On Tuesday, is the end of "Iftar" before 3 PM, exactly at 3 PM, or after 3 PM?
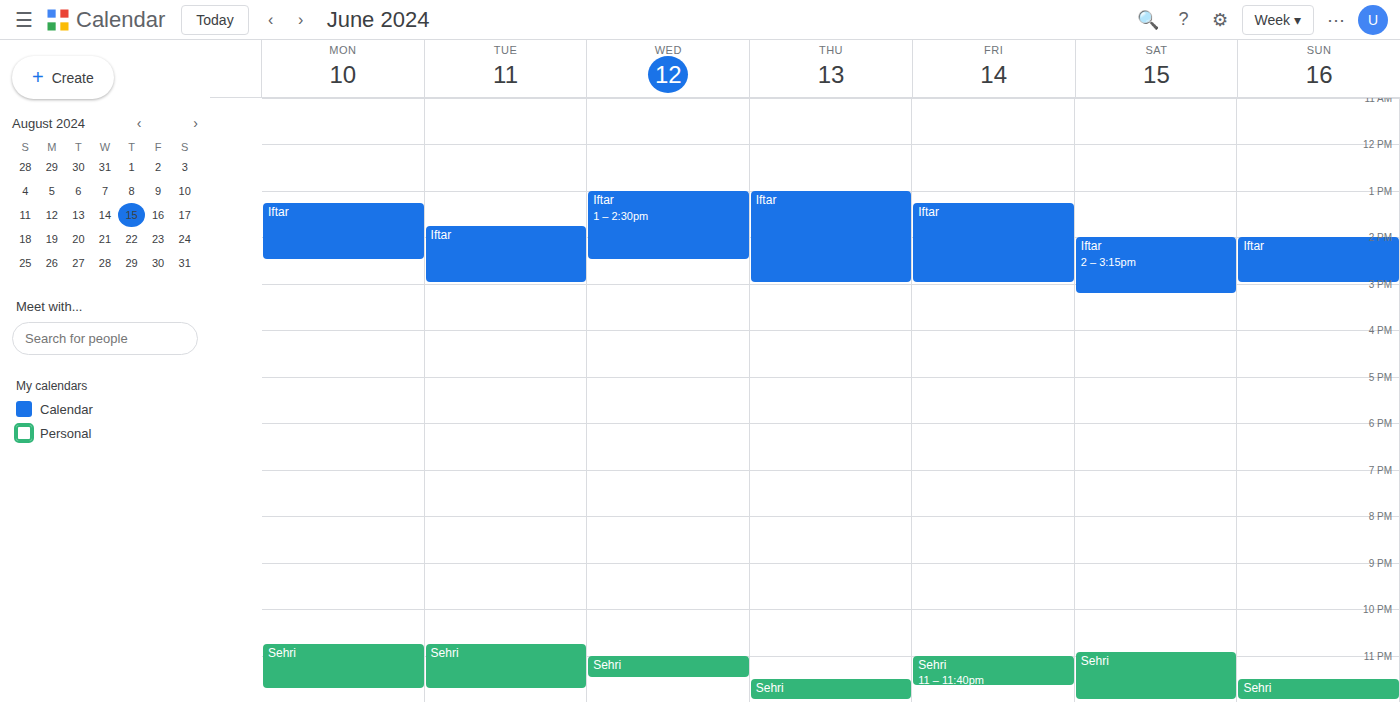
3:00 PM -- exactly at 3 PM, on the 3 PM line.